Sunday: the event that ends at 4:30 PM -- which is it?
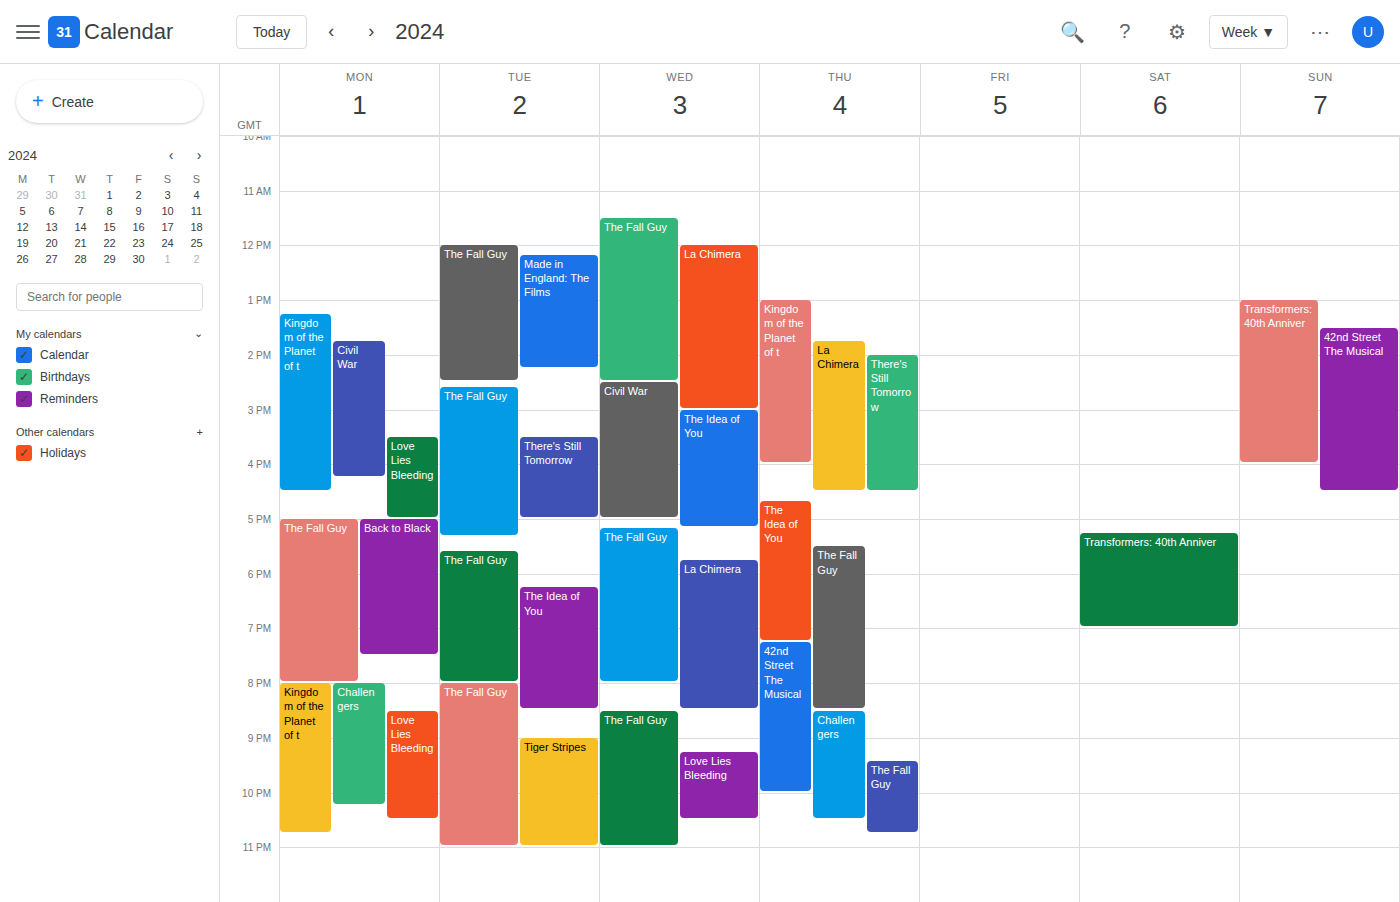
"42nd Street The Musical"